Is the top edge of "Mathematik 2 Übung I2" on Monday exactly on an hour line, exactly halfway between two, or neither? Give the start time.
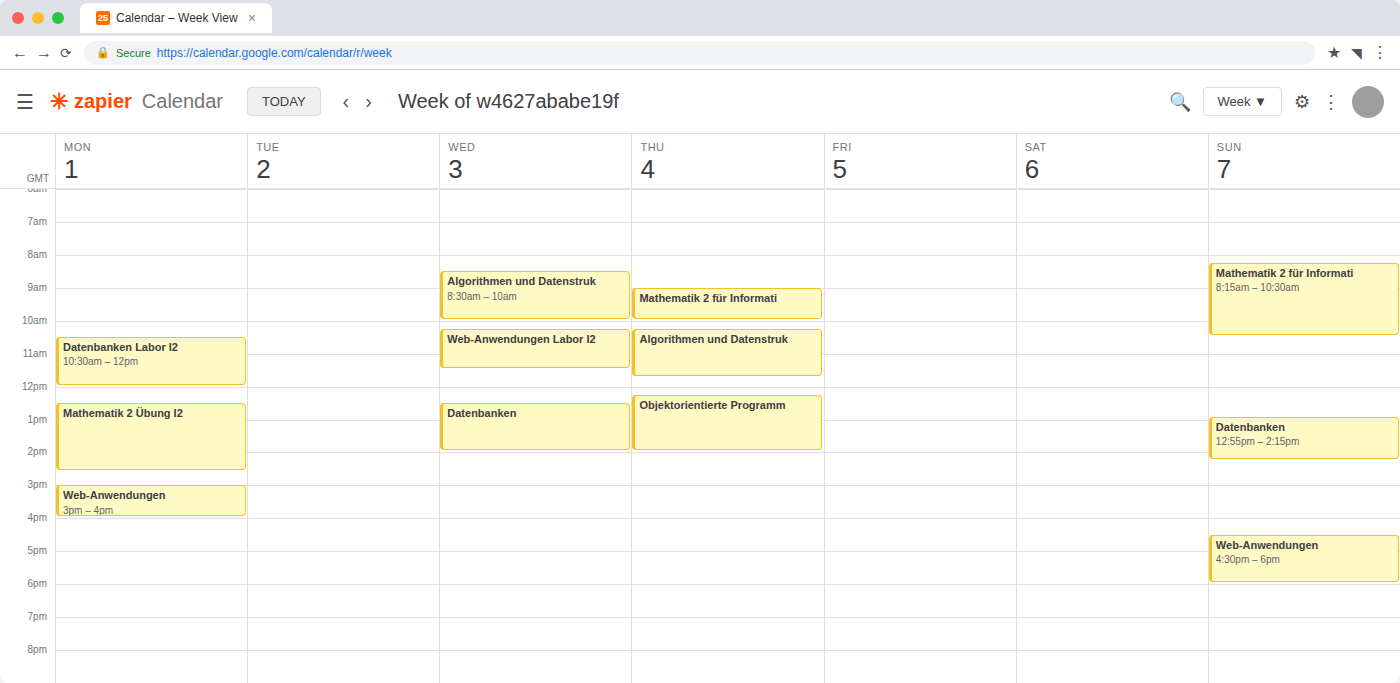
12:30 -- halfway between the 12:00 and 13:00 lines.